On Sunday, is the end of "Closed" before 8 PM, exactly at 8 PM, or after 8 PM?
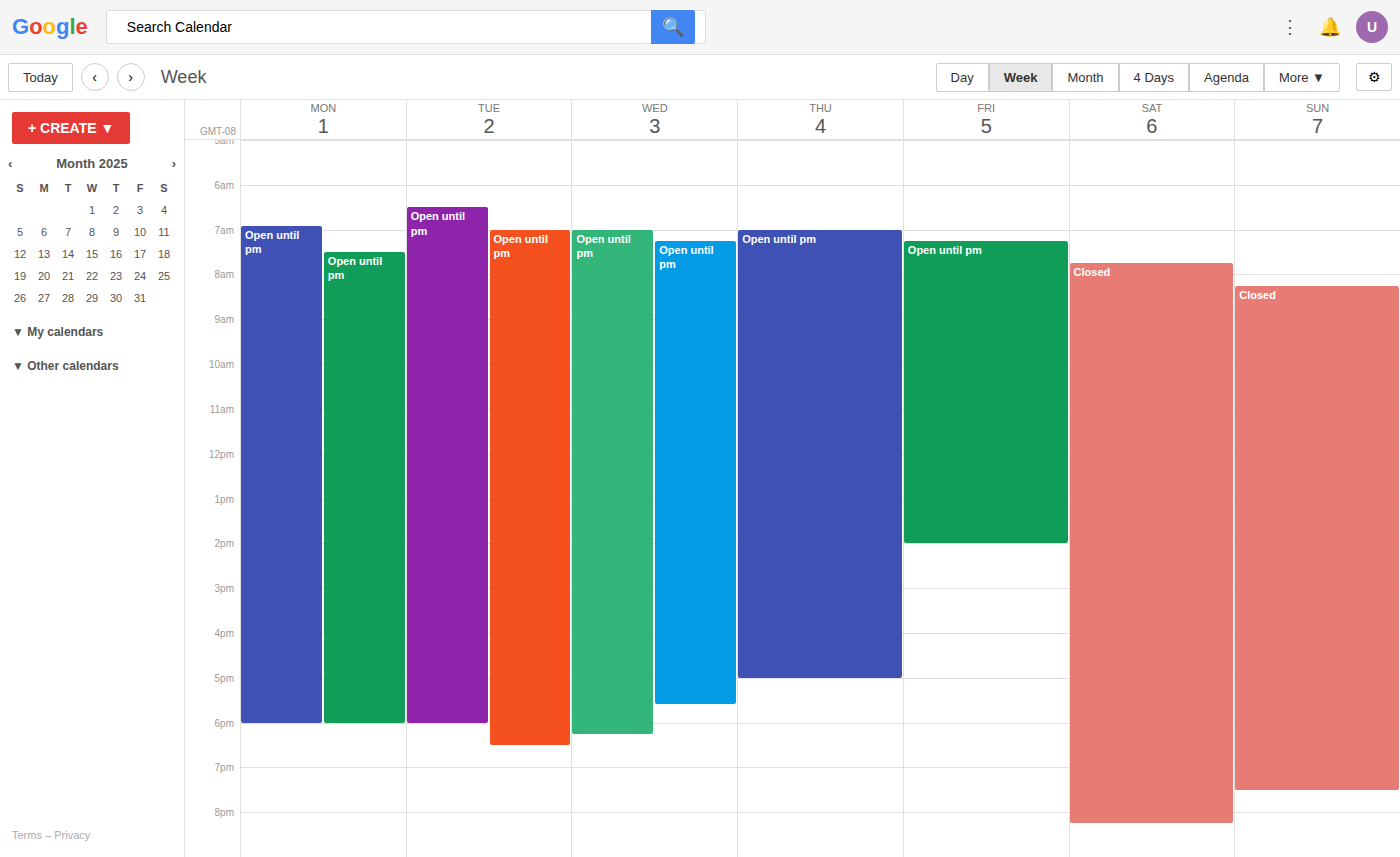
7:30 PM -- before 8 PM, 30 minutes above the 8 PM line.